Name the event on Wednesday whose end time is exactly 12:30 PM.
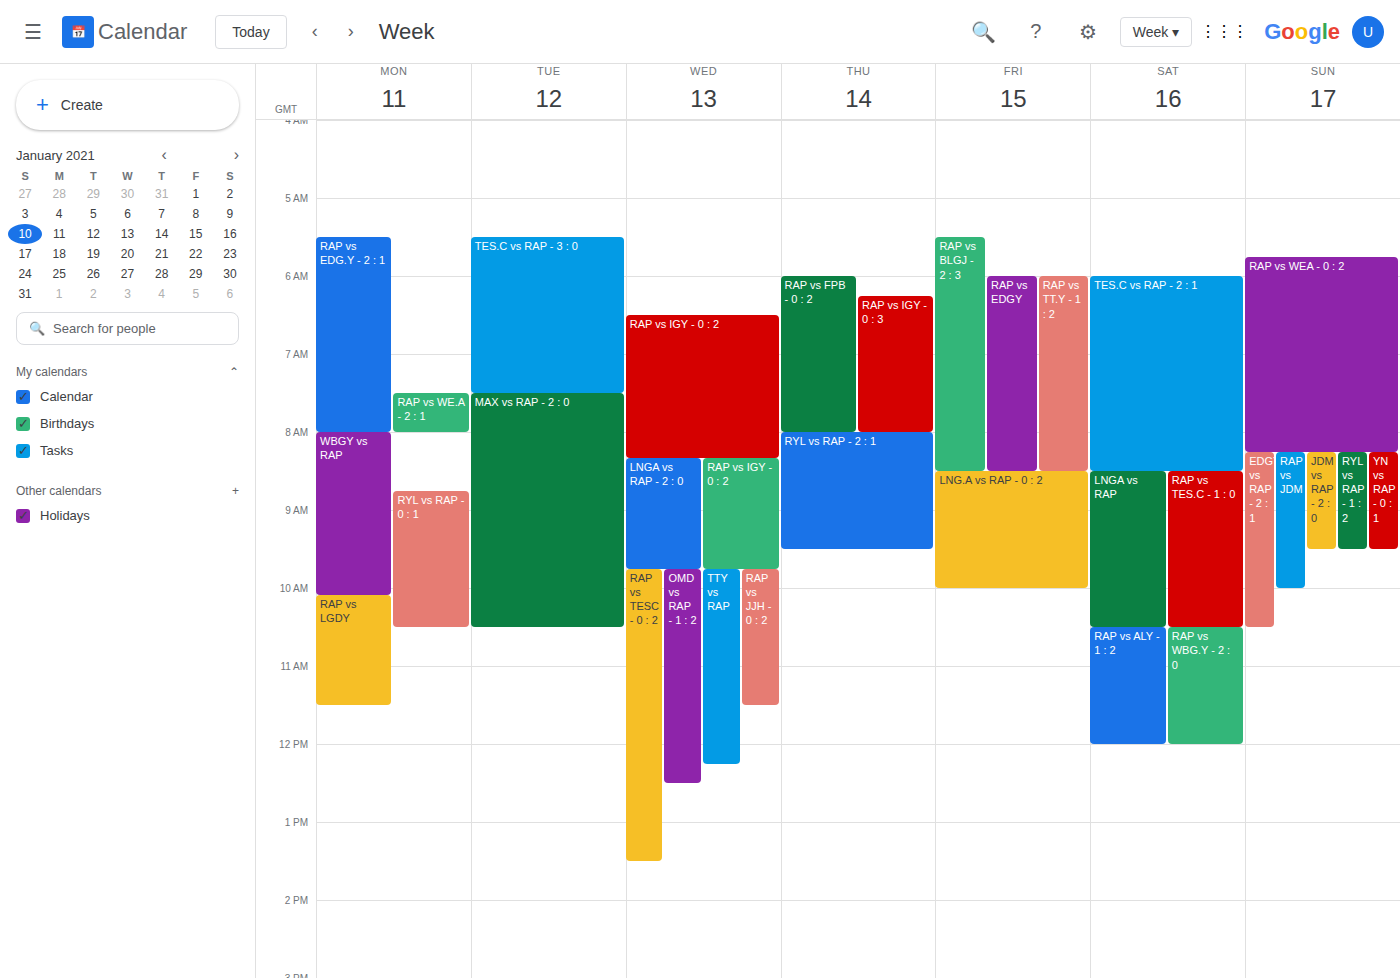
"OMD vs RAP - 1 : 2"